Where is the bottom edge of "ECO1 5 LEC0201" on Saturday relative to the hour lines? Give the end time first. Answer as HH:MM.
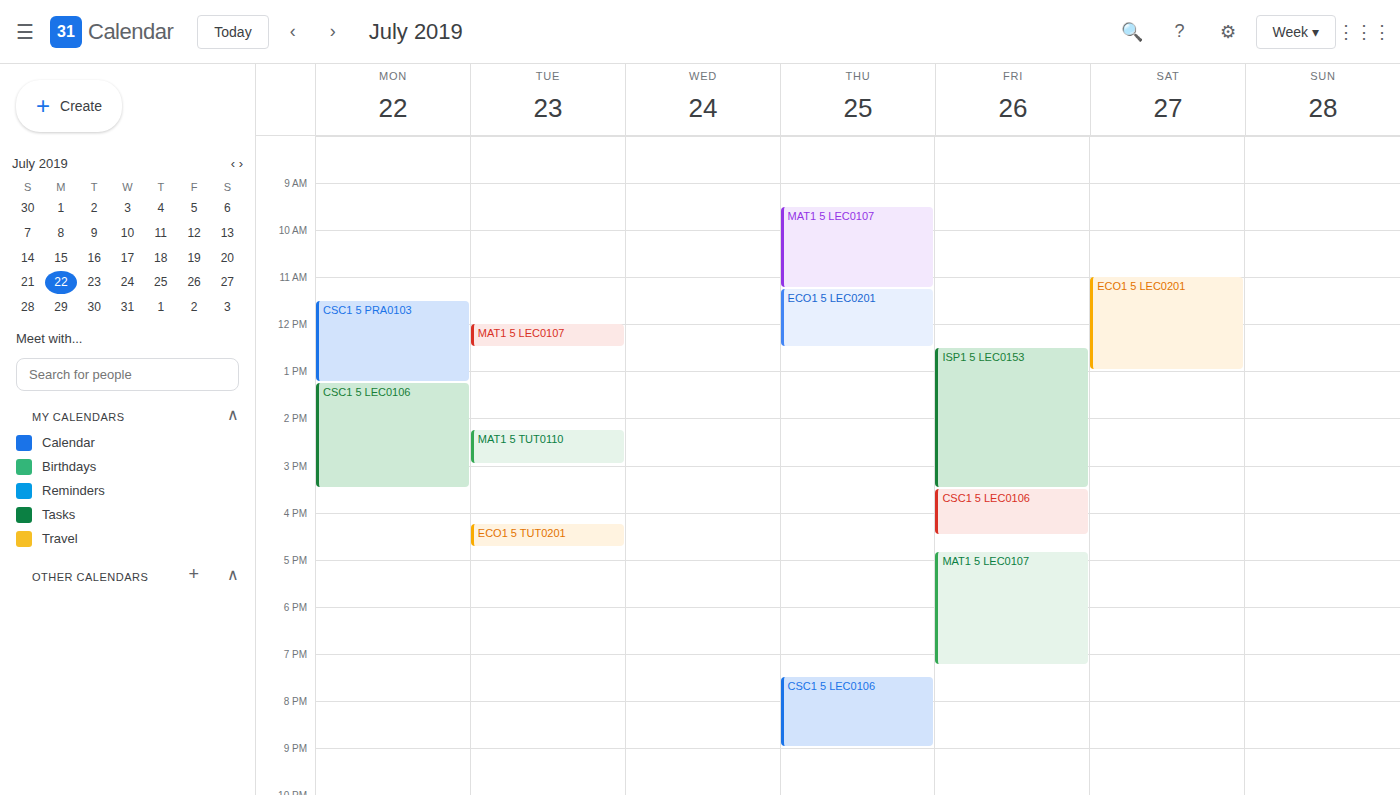
13:00 -- exactly on the 13:00 line.